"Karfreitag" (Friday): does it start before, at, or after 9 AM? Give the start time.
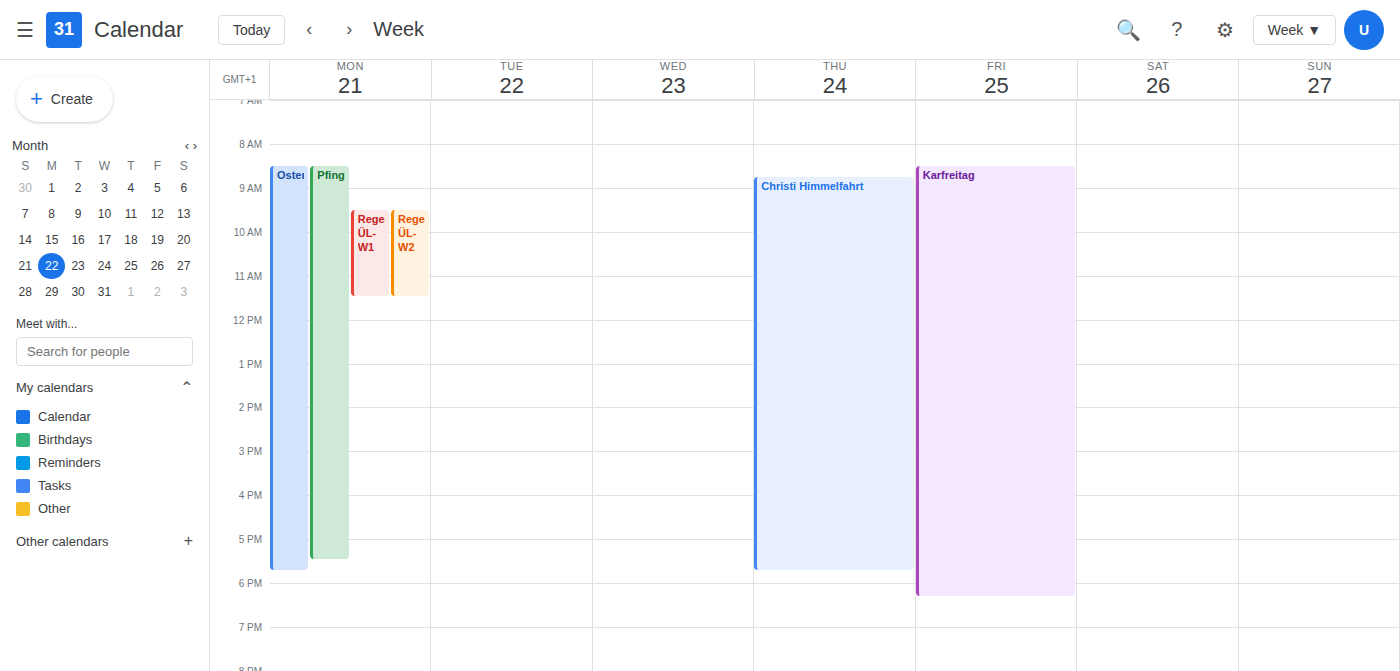
8:30 AM -- before 9 AM, 30 minutes above the 9 AM line.